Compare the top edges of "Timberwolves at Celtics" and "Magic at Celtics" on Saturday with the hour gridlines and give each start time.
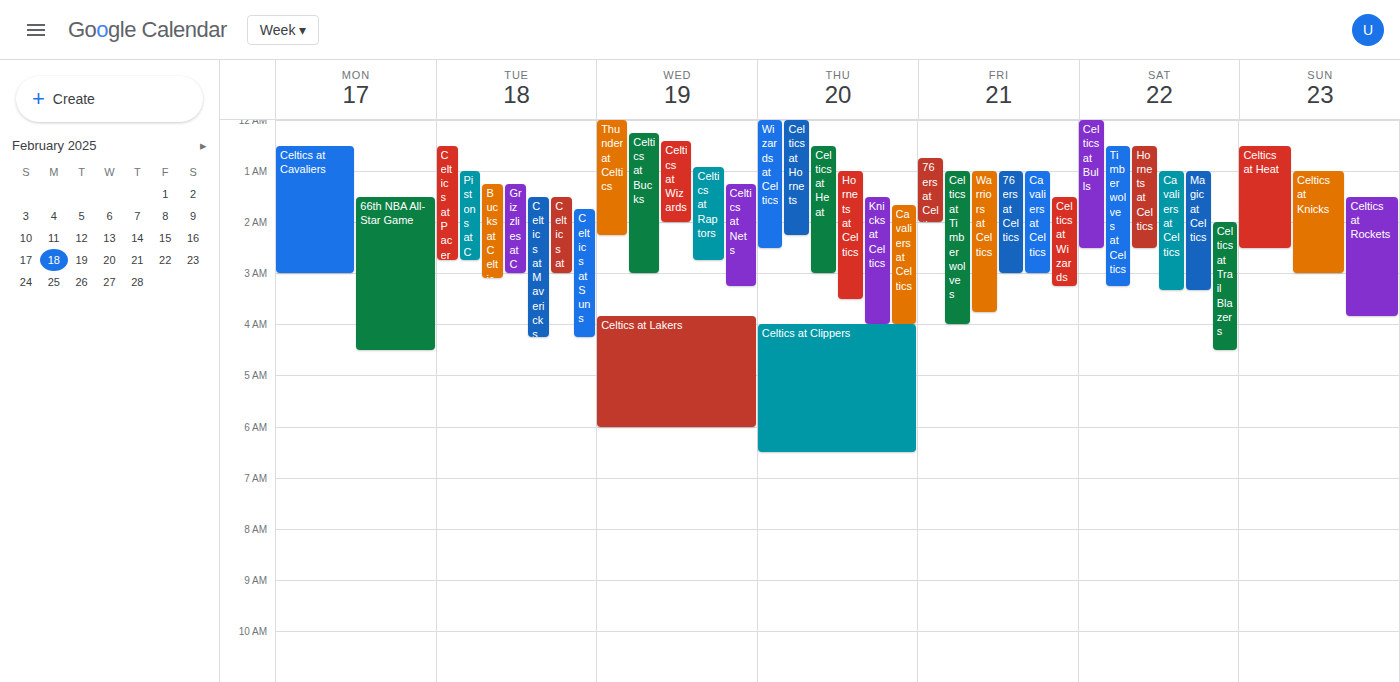
"Timberwolves at Celtics": 12:30 AM, halfway between the 12 AM and 1 AM lines. "Magic at Celtics": 1:00 AM, exactly on the 1 AM line.